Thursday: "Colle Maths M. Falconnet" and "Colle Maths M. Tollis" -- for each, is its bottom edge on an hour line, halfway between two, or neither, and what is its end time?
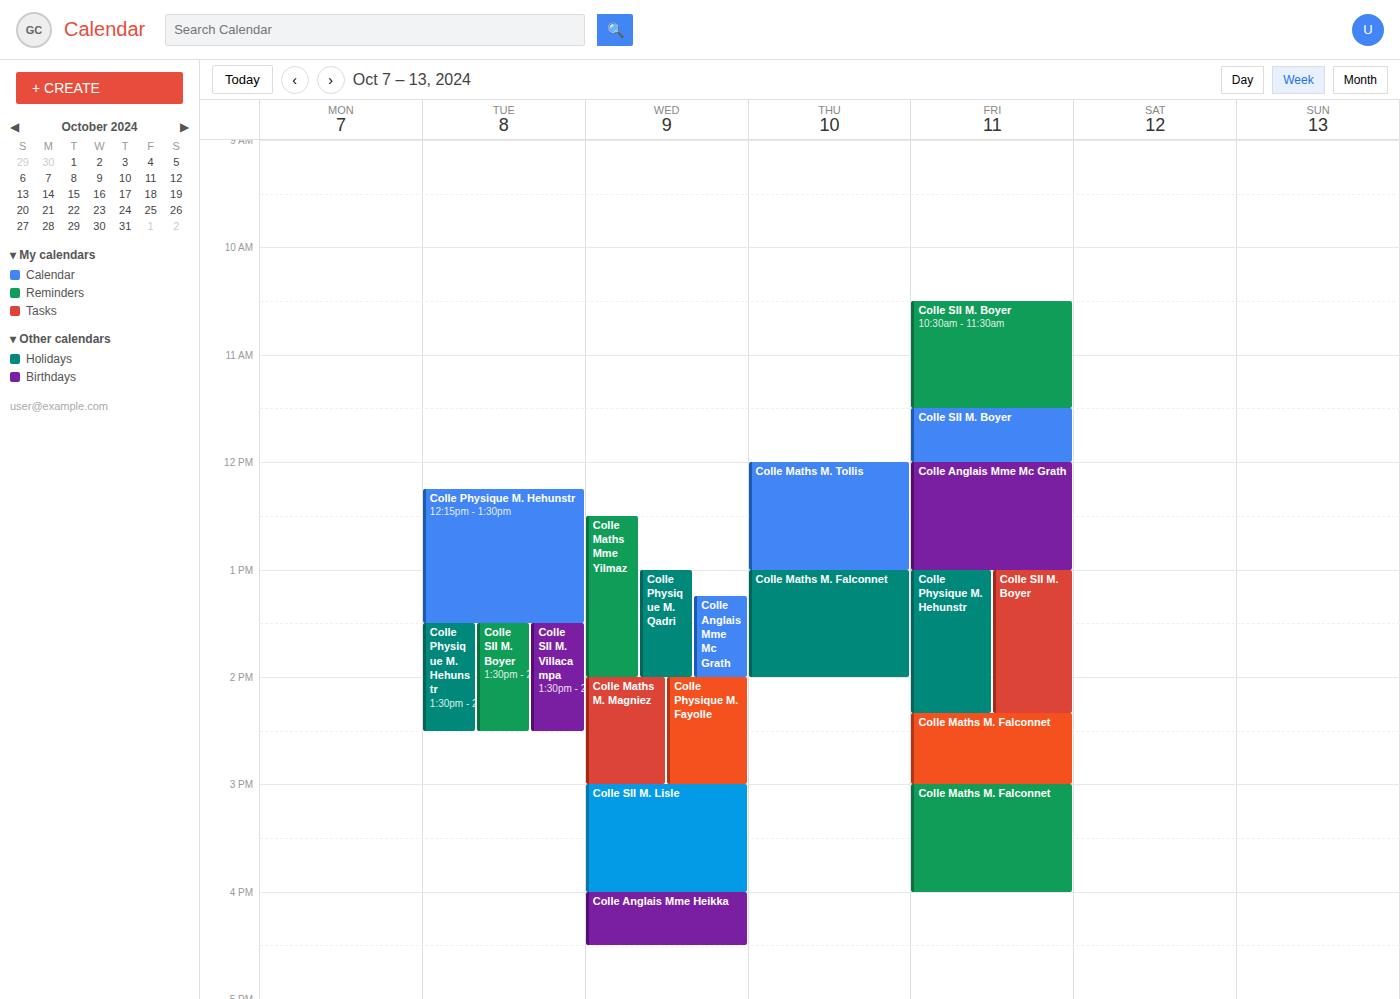
"Colle Maths M. Falconnet": 2:00 PM, exactly on the 2 PM line. "Colle Maths M. Tollis": 1:00 PM, exactly on the 1 PM line.